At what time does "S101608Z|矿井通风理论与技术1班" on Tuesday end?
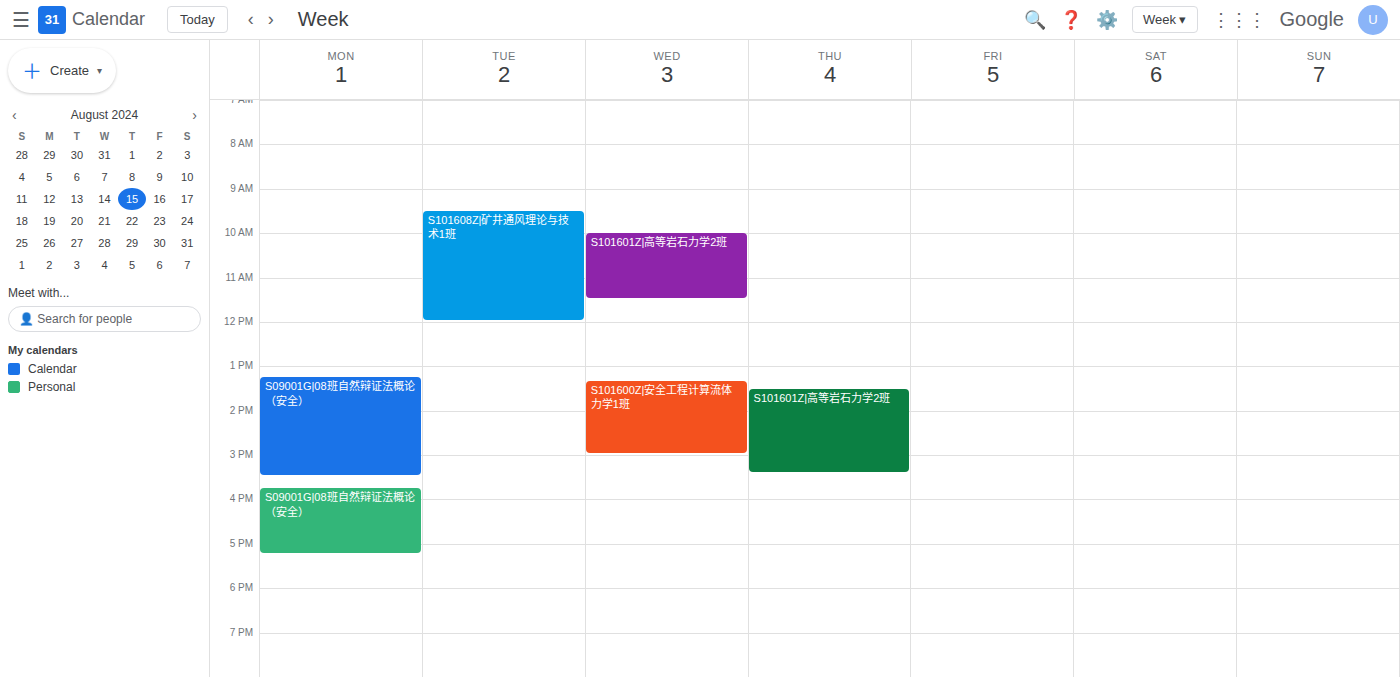
12:00 PM